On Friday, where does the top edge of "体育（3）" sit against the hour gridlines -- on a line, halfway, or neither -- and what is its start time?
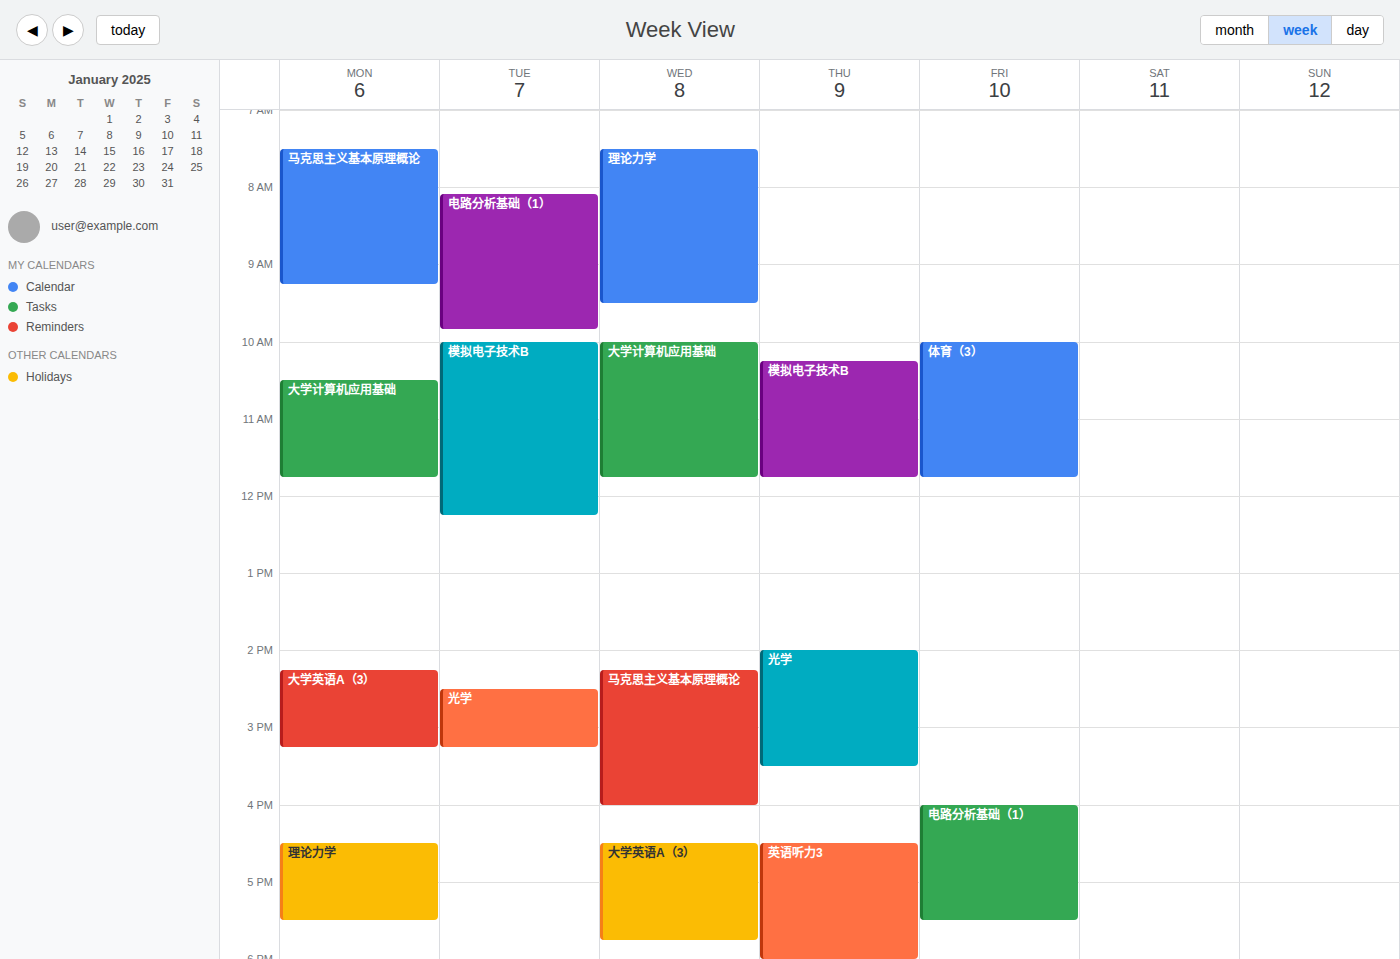
10:00 AM -- exactly on the 10 AM line.